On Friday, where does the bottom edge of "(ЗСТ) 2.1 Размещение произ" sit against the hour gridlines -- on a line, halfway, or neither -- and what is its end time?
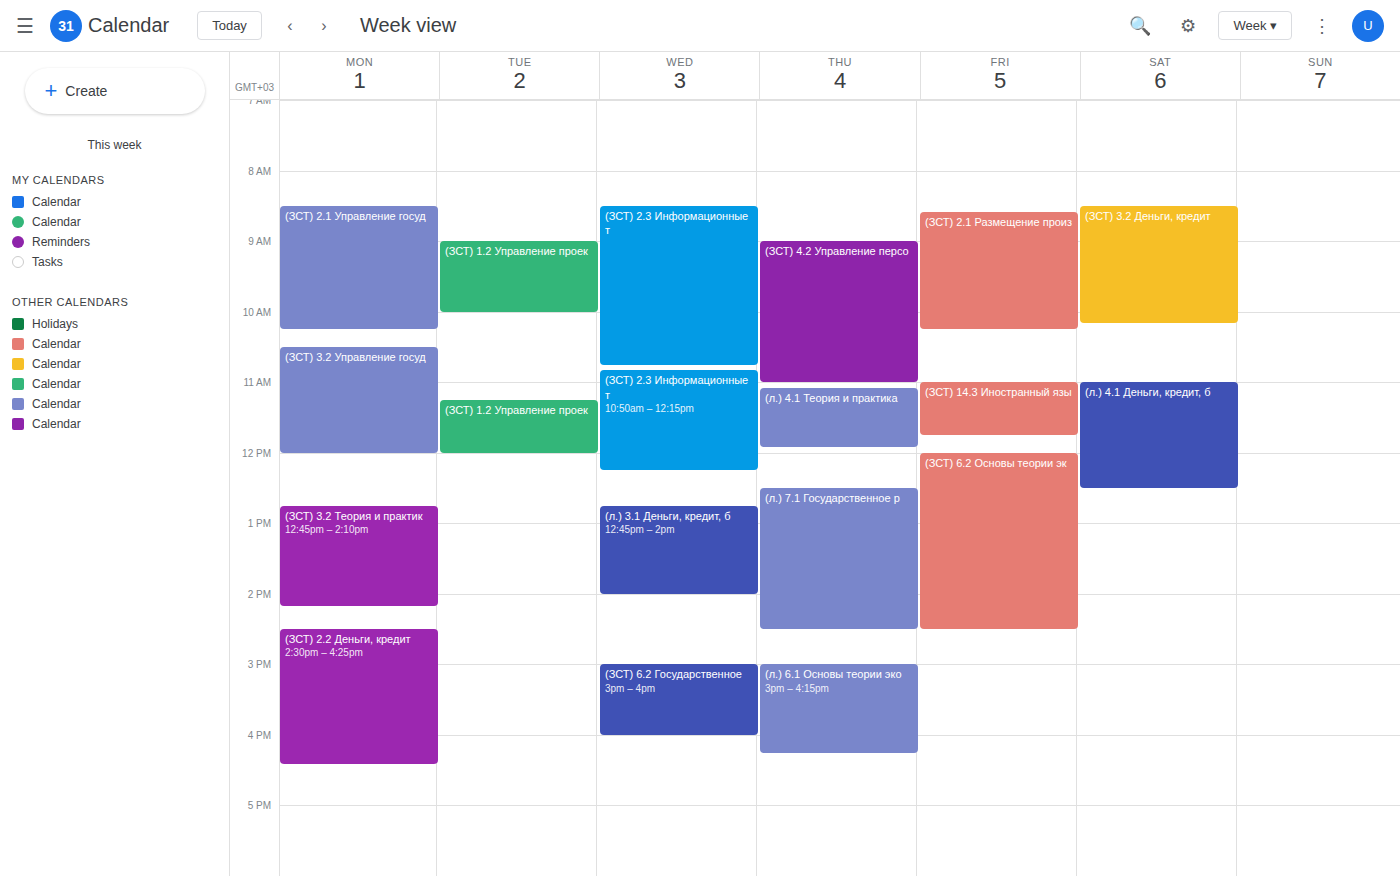
10:15 AM -- neither: a quarter of the way from the 10 AM line to the 11 AM line.